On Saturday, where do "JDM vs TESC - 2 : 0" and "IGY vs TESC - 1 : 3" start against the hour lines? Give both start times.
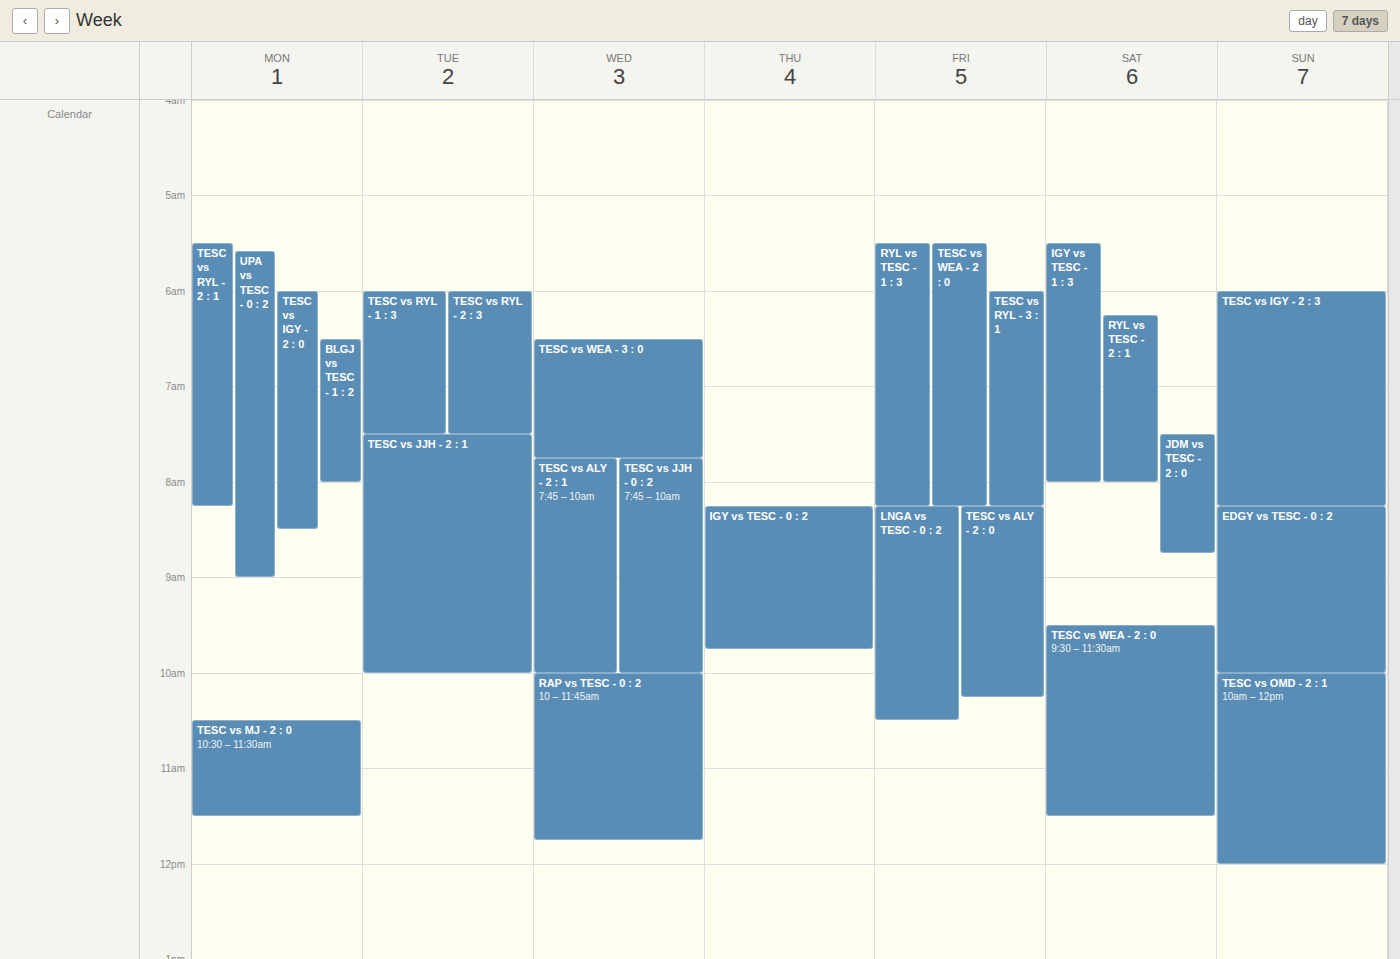
"JDM vs TESC - 2 : 0": 7:30 AM, halfway between the 7 AM and 8 AM lines. "IGY vs TESC - 1 : 3": 5:30 AM, halfway between the 5 AM and 6 AM lines.